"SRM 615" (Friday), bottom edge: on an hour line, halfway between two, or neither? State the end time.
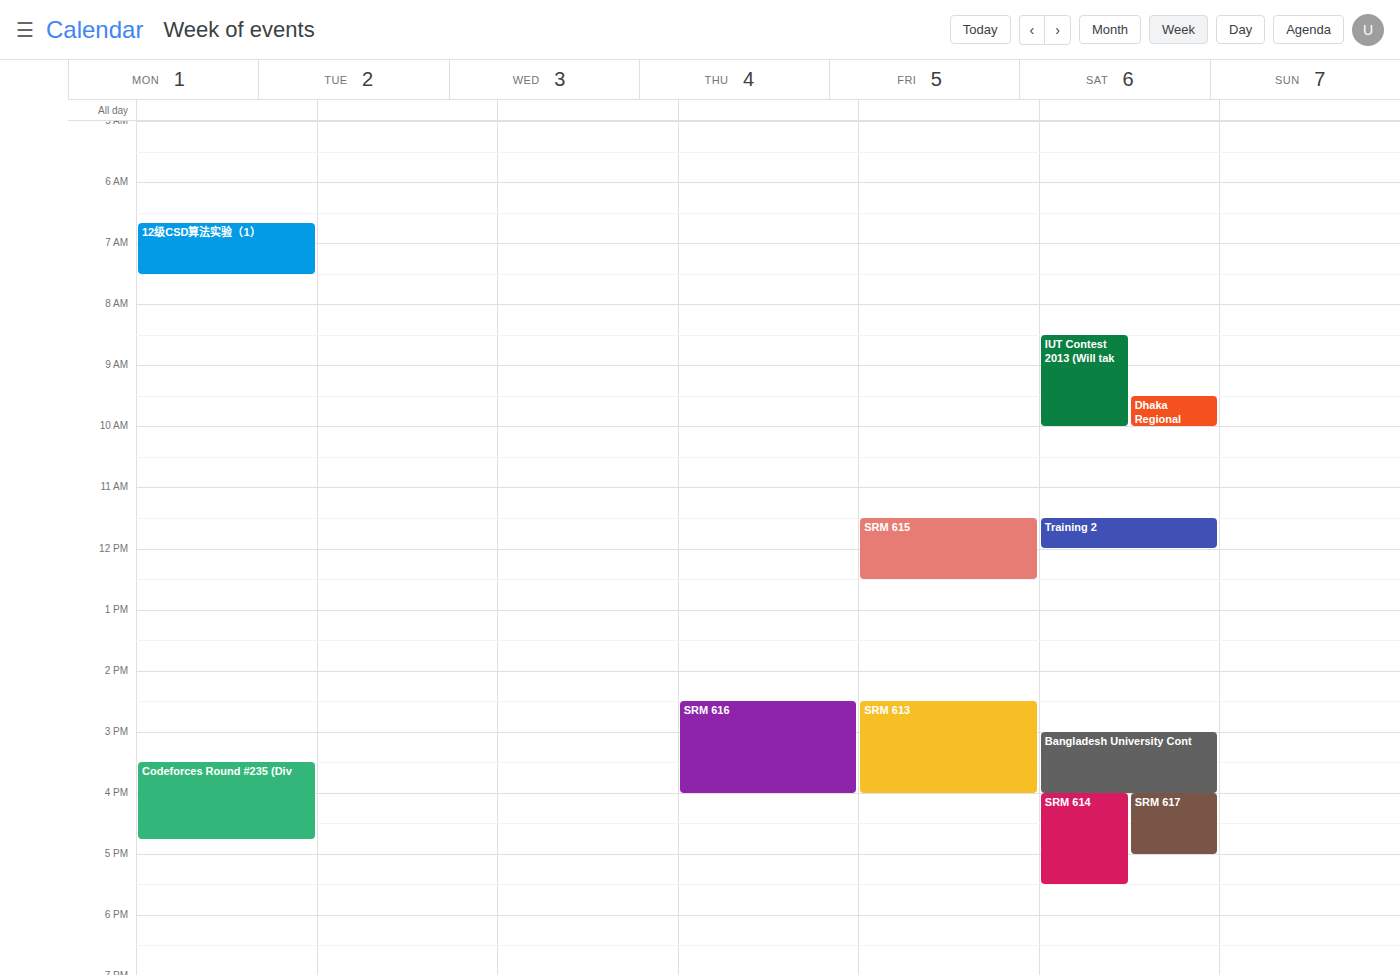
12:30 PM -- halfway between the 12 PM and 1 PM lines.